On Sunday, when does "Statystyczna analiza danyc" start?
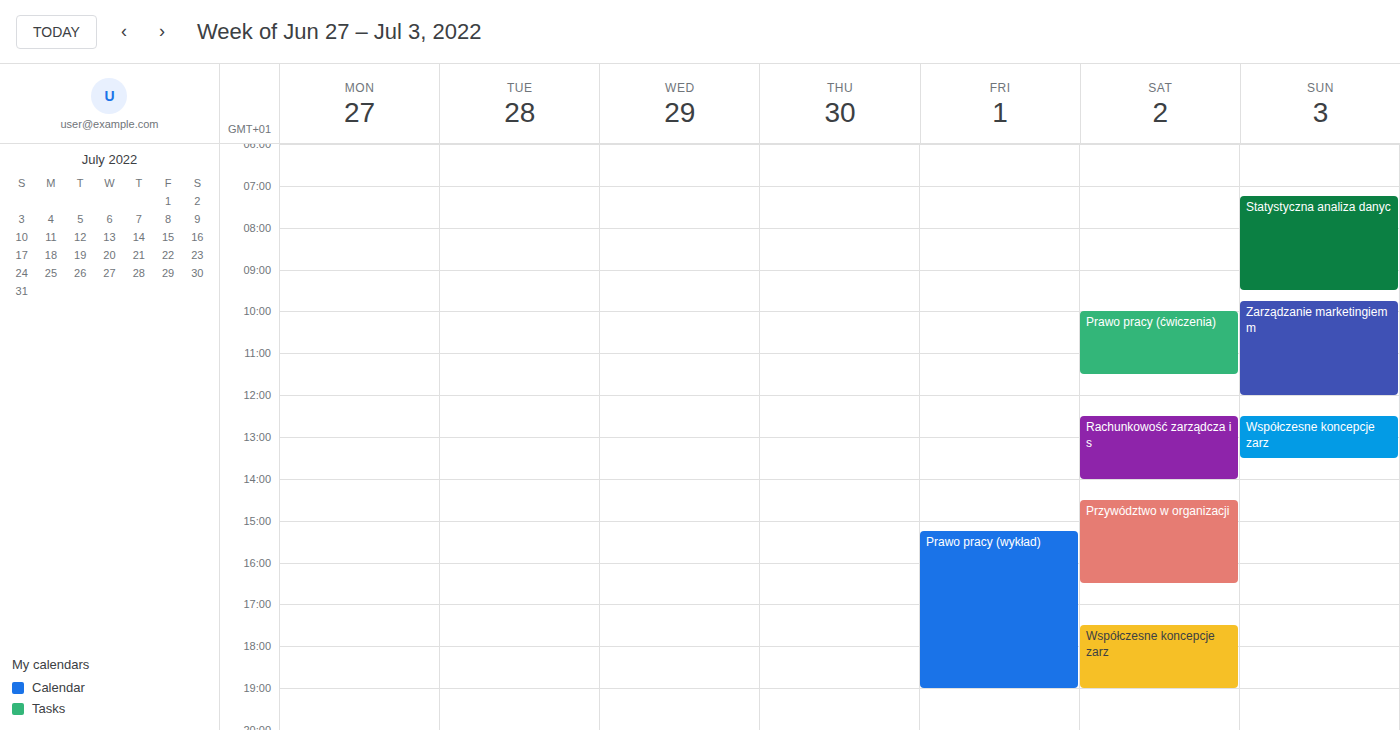
07:15